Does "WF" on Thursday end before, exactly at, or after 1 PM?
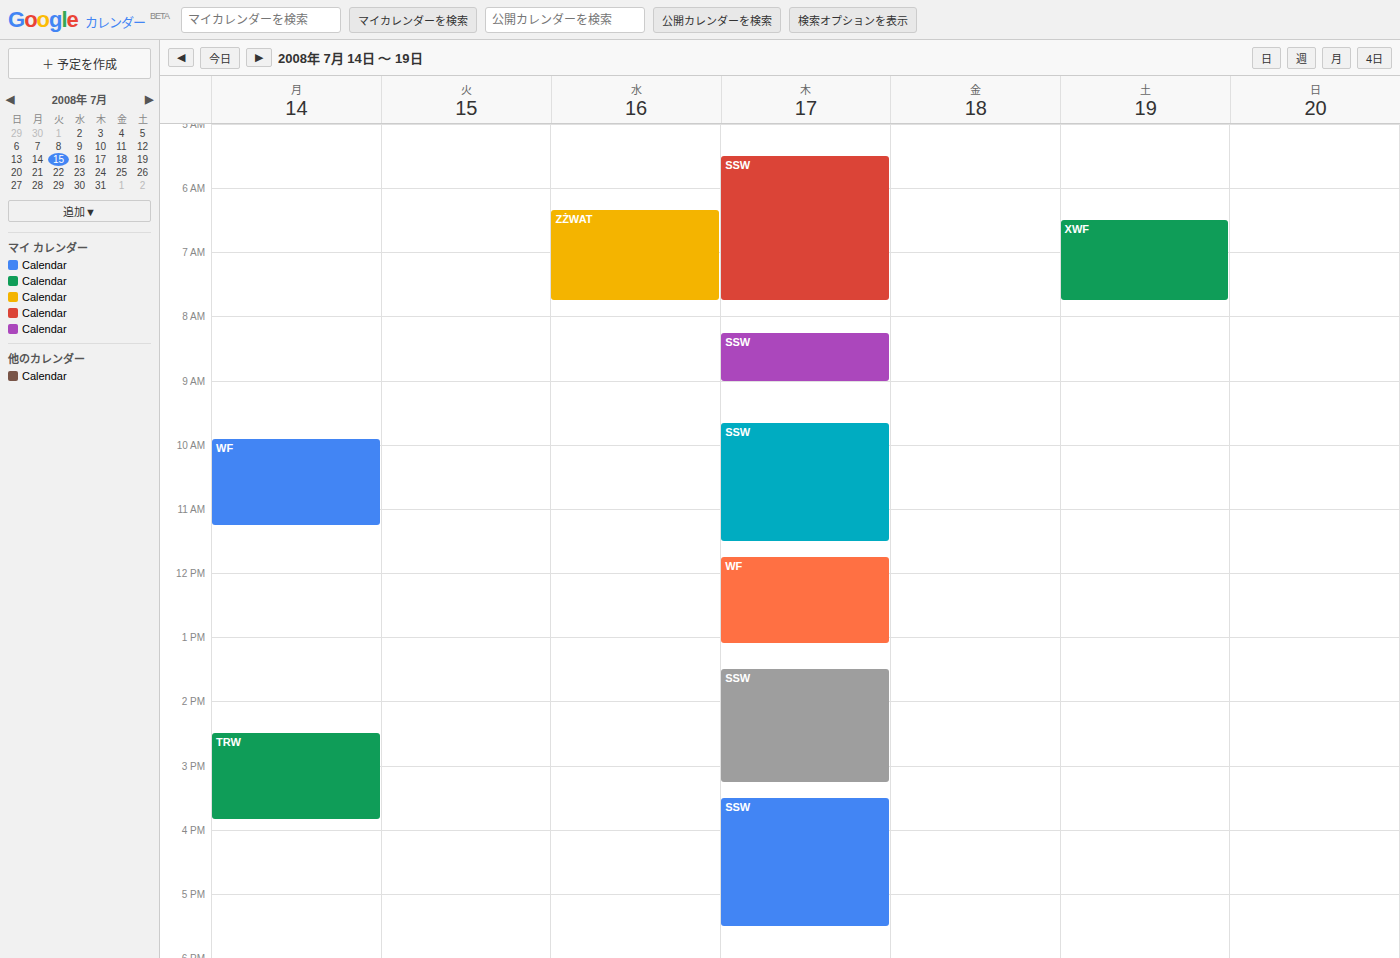
1:05 PM -- after 1 PM, 5 minutes below the 1 PM line.